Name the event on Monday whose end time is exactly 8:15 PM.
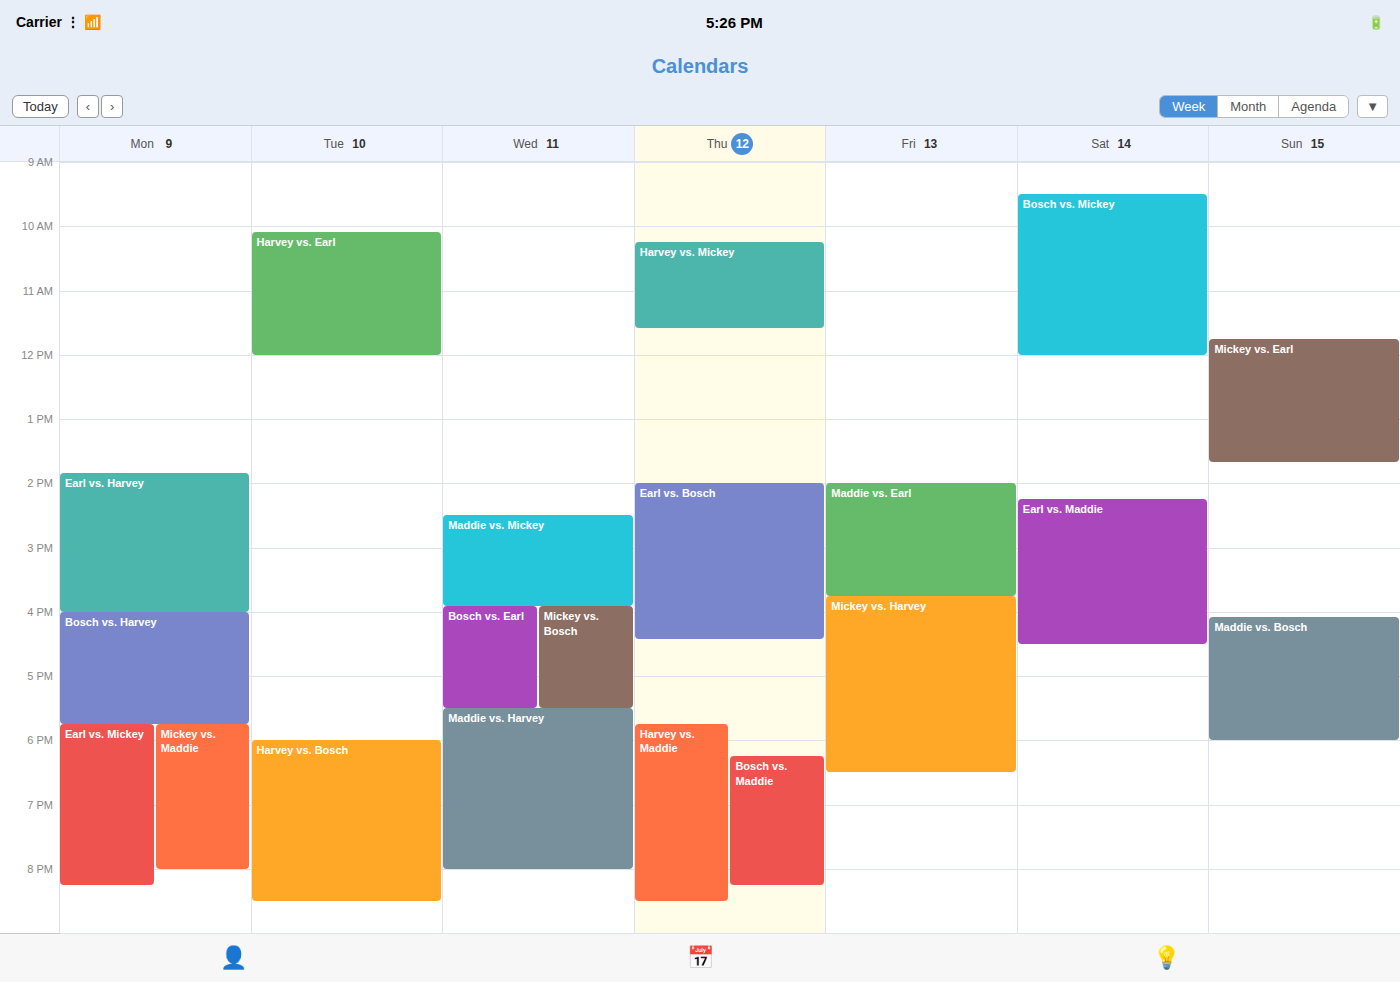
"Earl vs. Mickey"